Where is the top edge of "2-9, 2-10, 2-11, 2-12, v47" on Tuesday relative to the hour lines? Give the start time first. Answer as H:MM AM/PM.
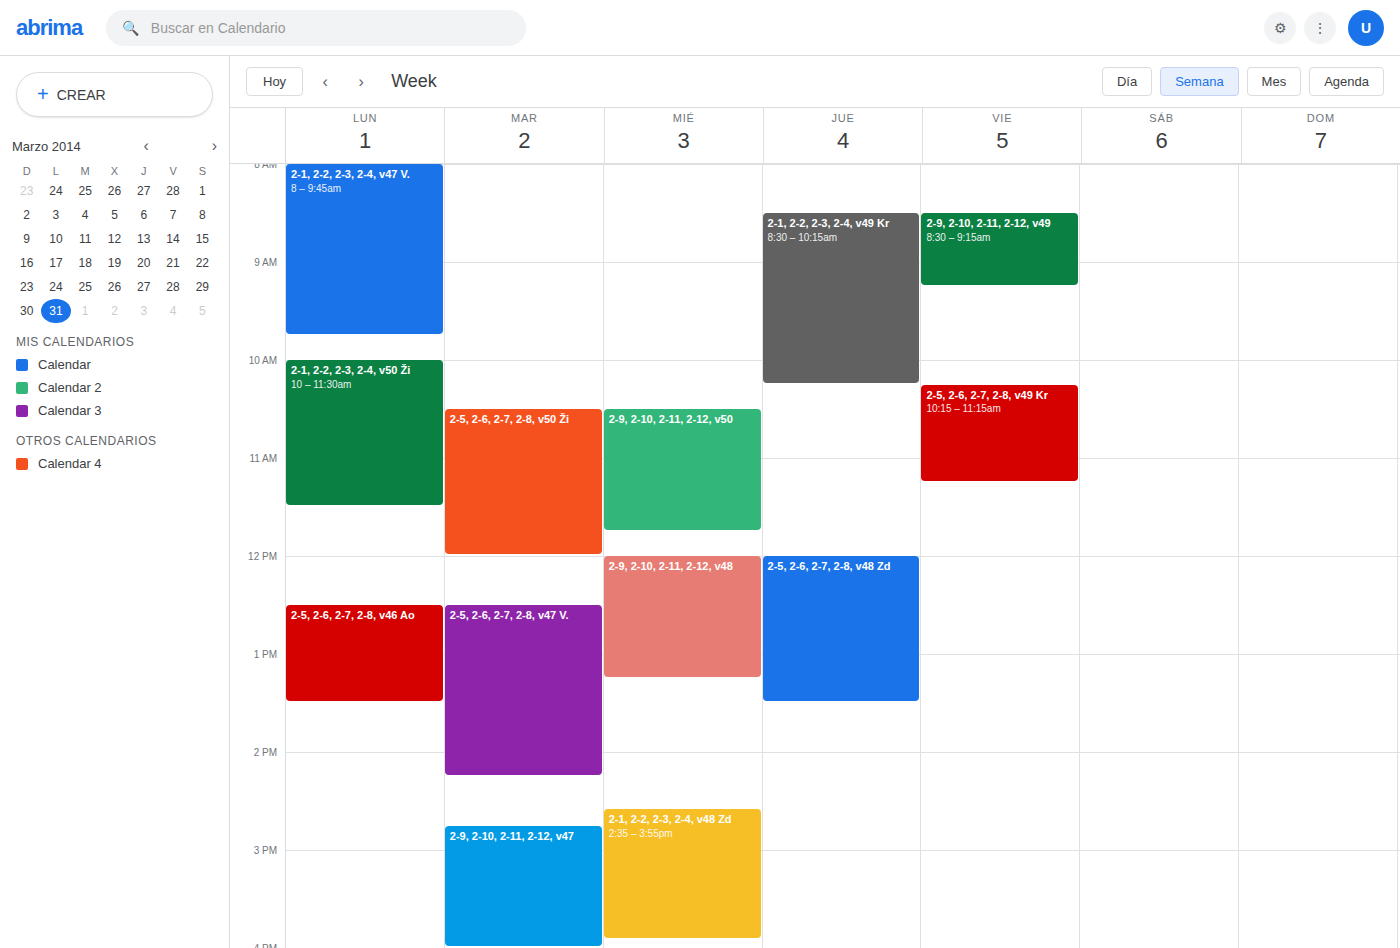
2:45 PM -- neither: three quarters of the way from the 2 PM line to the 3 PM line.